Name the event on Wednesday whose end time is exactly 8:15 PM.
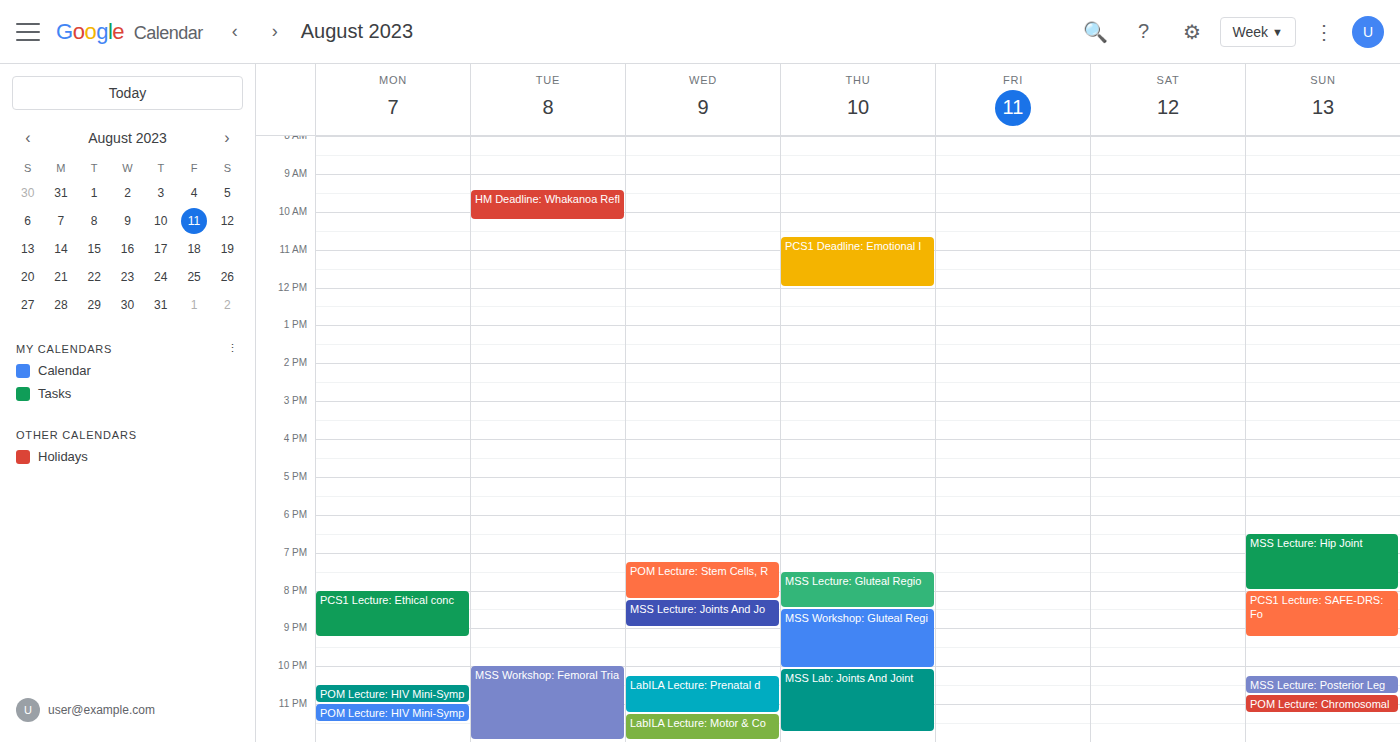
"POM Lecture: Stem Cells, R"